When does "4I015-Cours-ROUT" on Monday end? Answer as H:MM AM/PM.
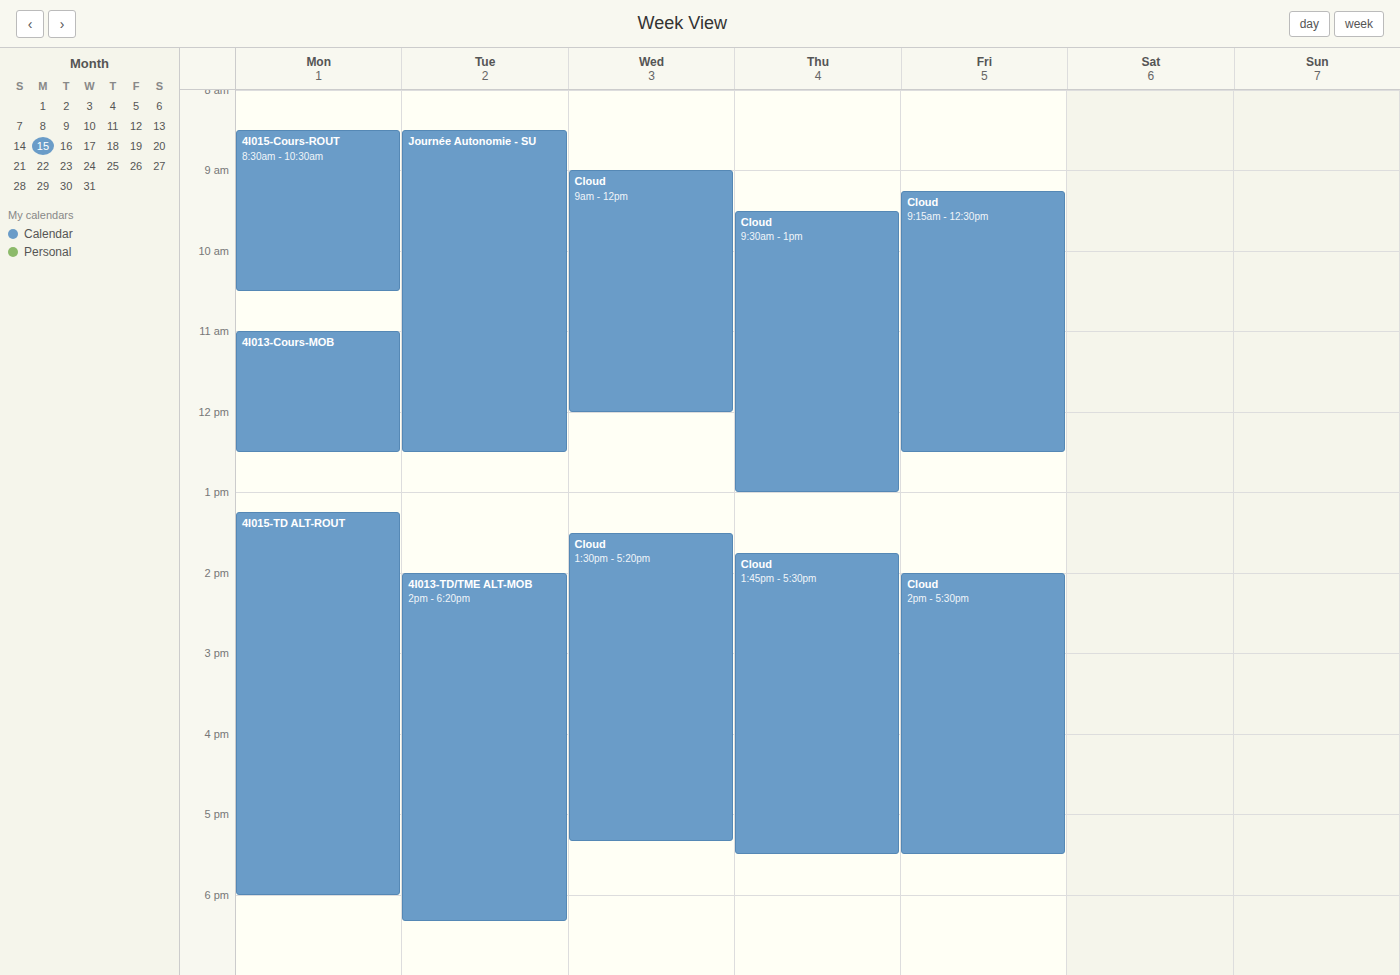
10:30 AM